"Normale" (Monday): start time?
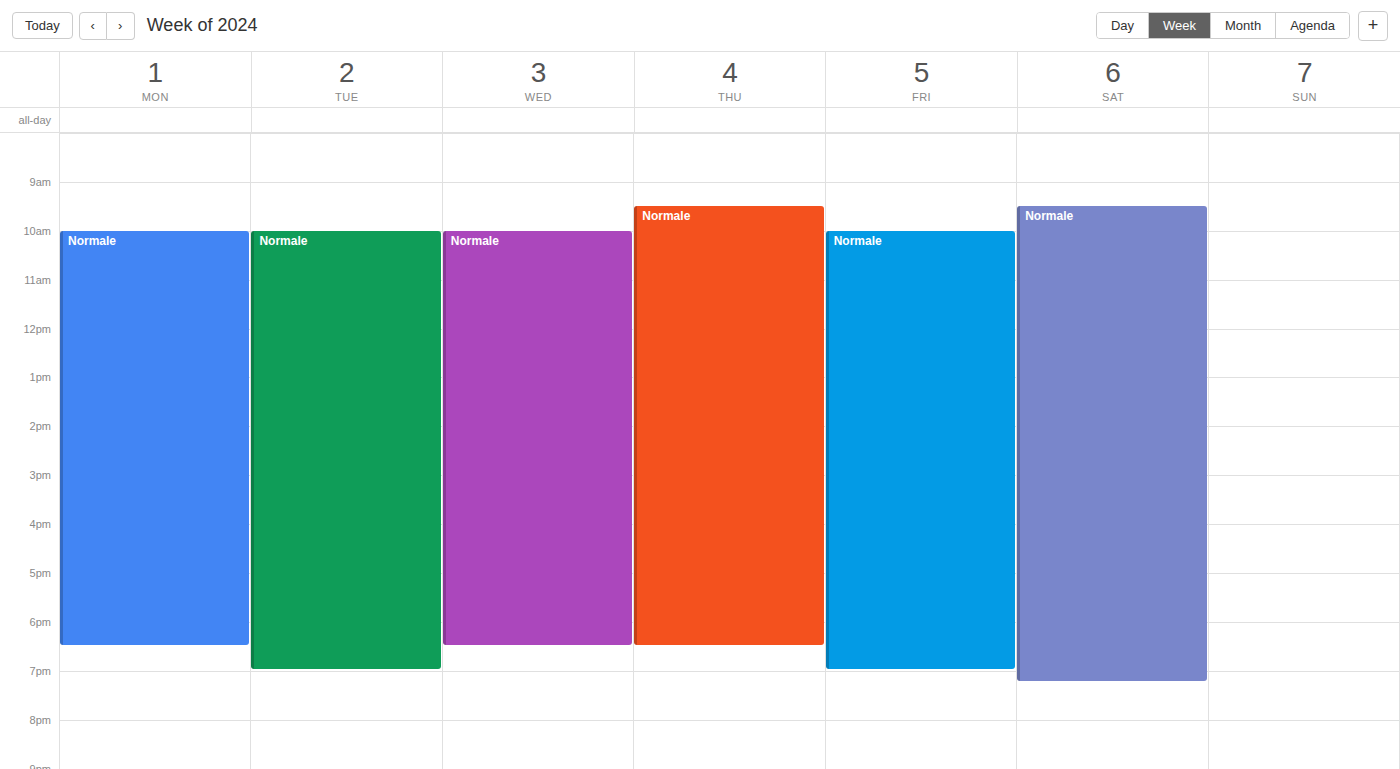
10:00 AM